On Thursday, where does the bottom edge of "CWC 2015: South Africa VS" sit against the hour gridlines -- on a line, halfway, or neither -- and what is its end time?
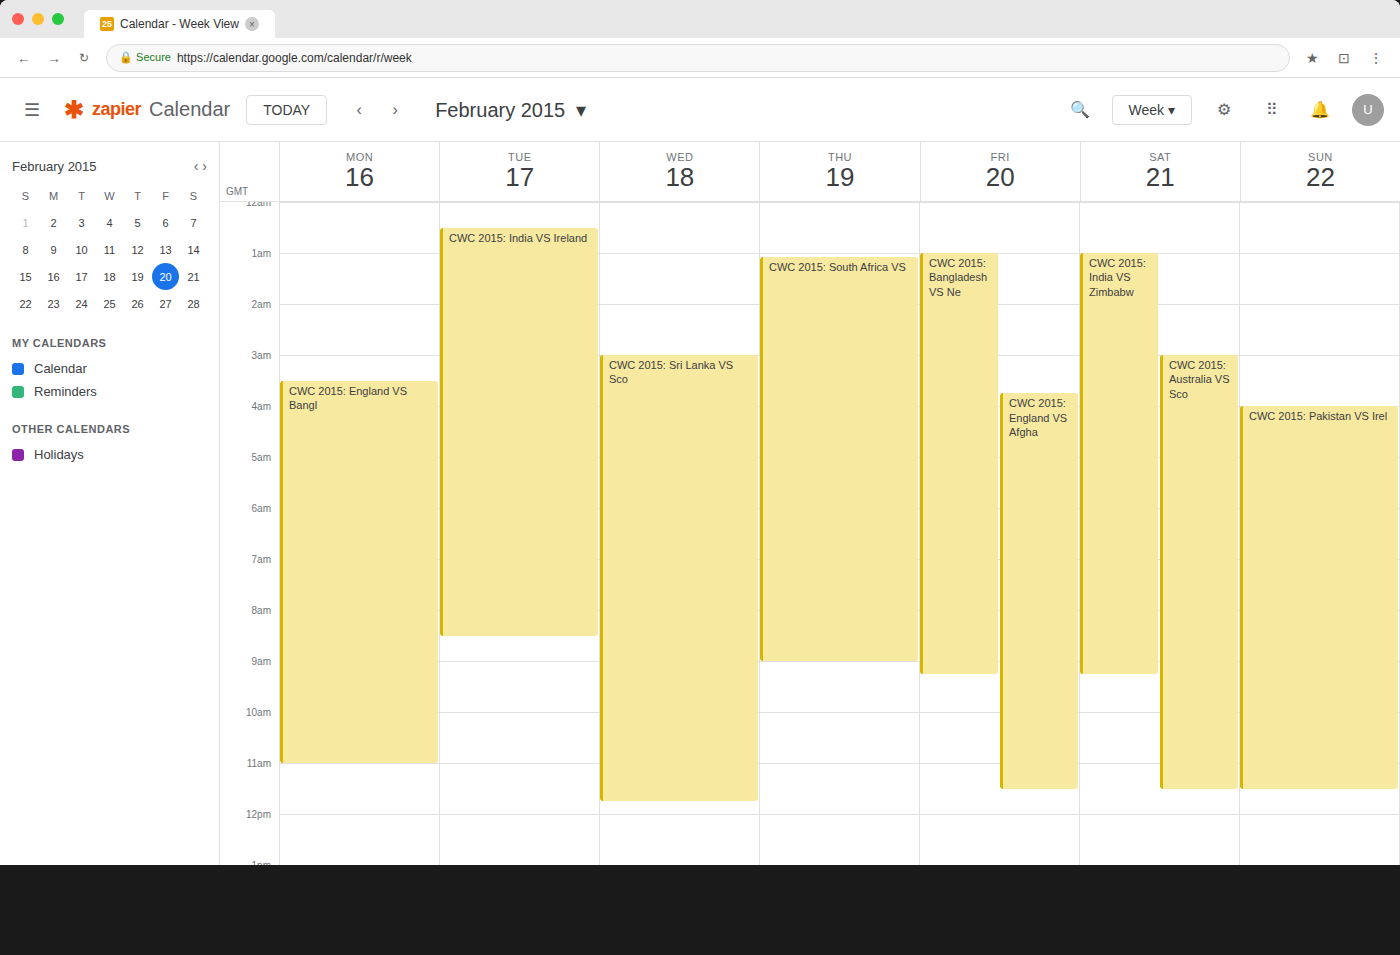
9:00 AM -- exactly on the 9 AM line.